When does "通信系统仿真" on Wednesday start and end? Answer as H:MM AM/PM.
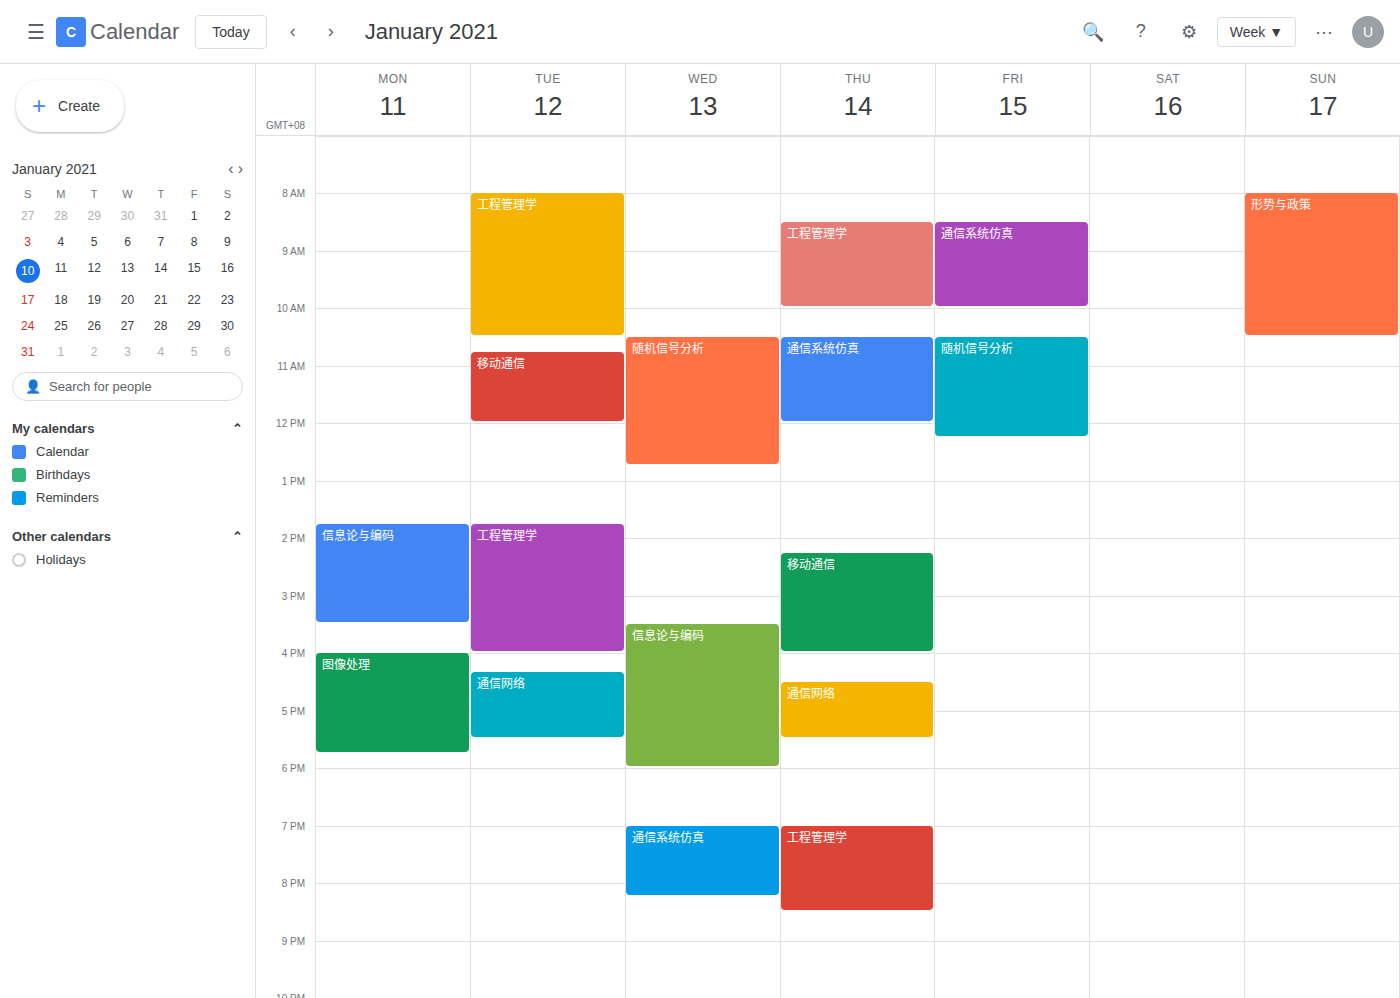
7:00 PM to 8:15 PM